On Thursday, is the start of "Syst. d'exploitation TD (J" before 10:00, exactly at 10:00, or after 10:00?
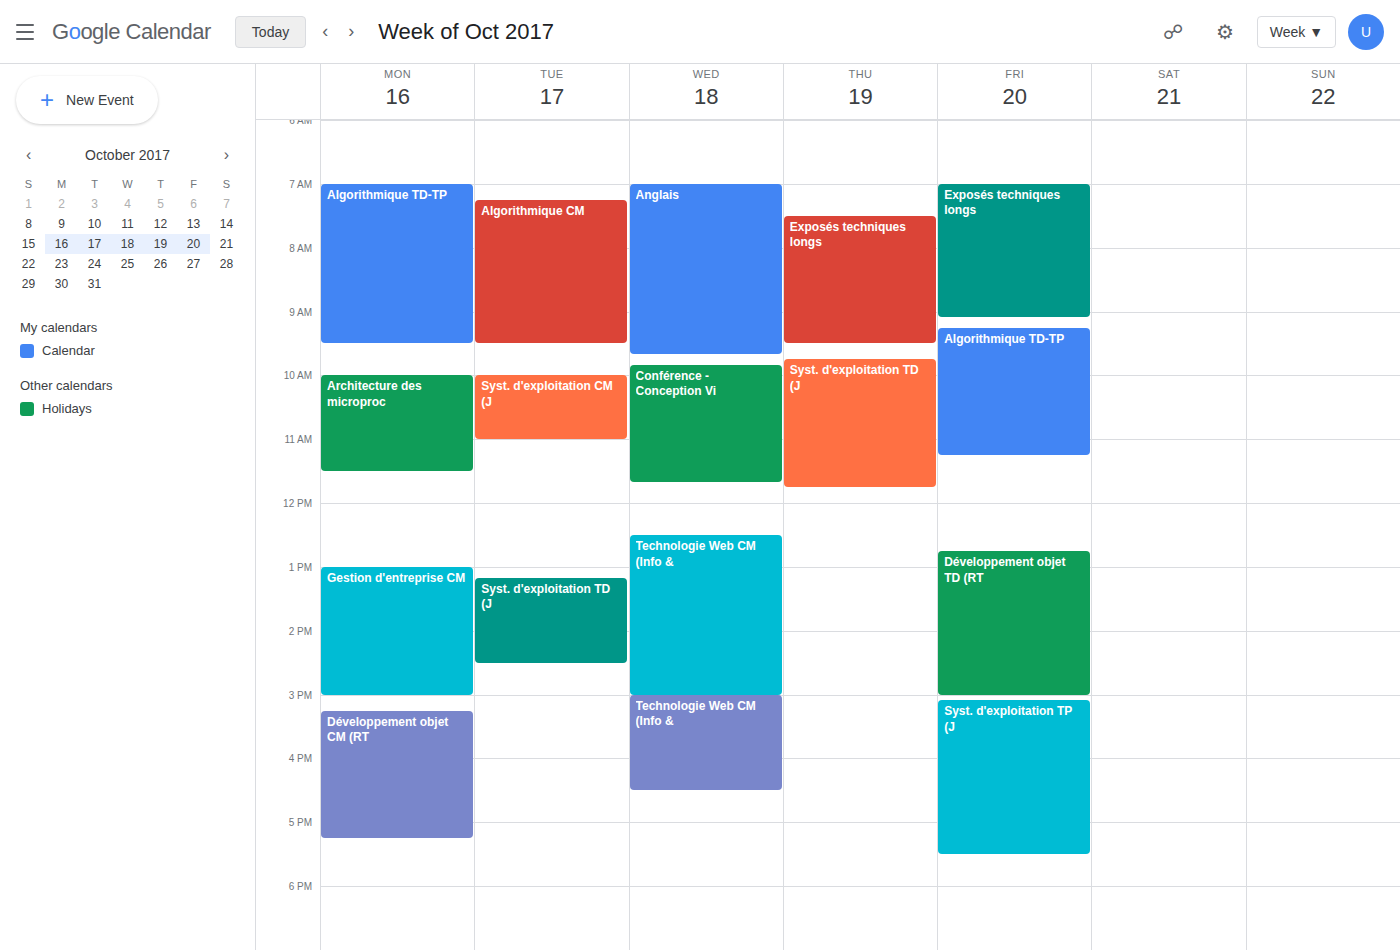
09:45 -- before 10:00, 15 minutes above the 10:00 line.